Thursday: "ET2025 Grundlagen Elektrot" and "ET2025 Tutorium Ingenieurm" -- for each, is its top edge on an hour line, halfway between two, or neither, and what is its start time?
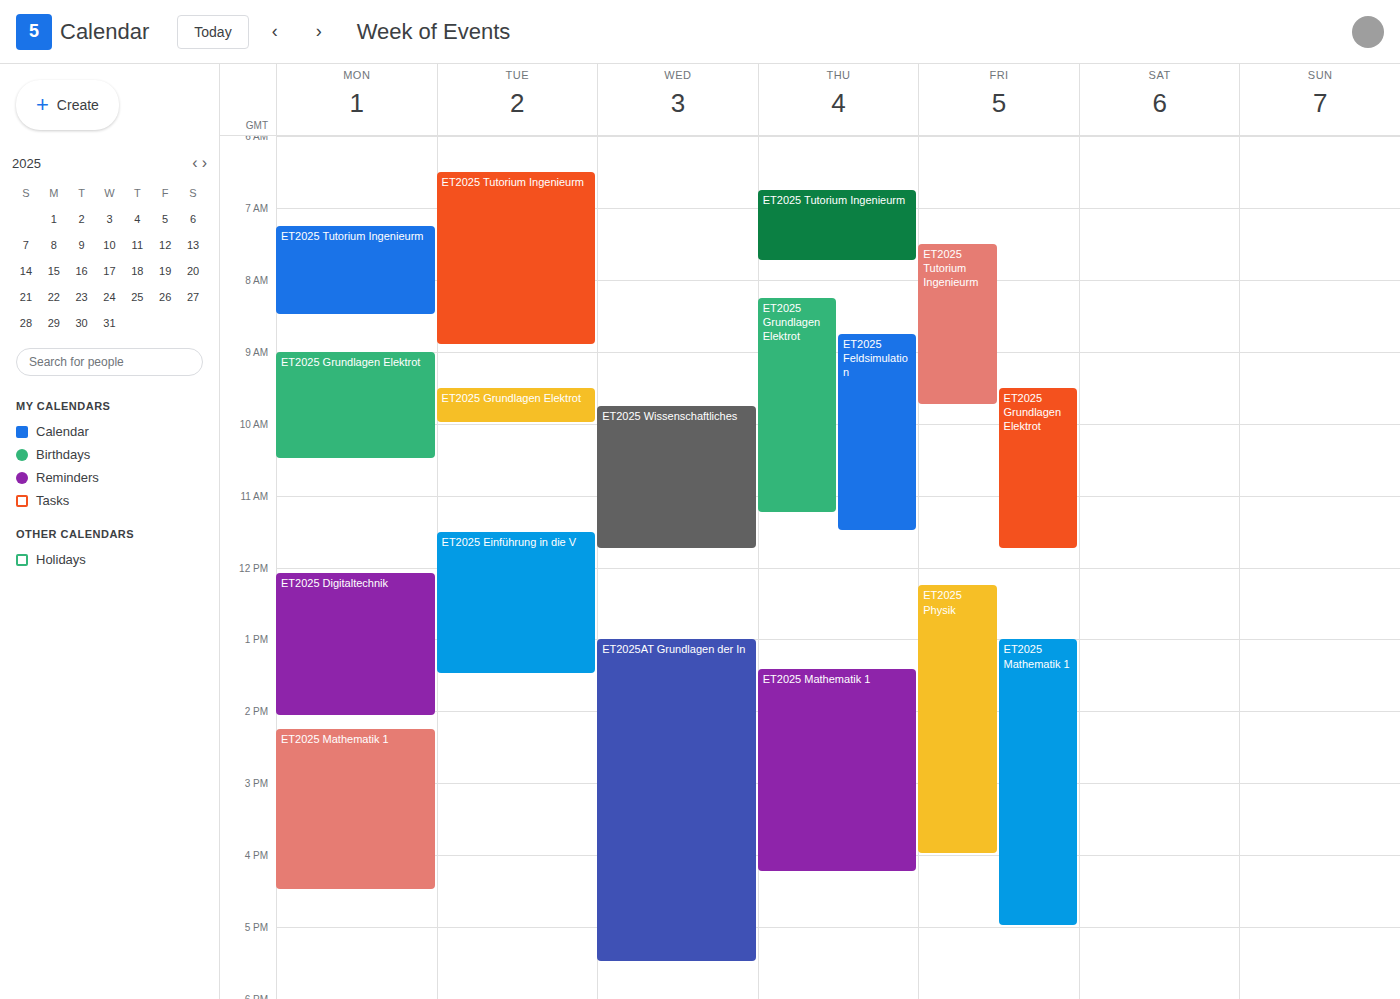
"ET2025 Grundlagen Elektrot": 8:15 AM, neither: a quarter of the way from the 8 AM line to the 9 AM line. "ET2025 Tutorium Ingenieurm": 6:45 AM, neither: three quarters of the way from the 6 AM line to the 7 AM line.